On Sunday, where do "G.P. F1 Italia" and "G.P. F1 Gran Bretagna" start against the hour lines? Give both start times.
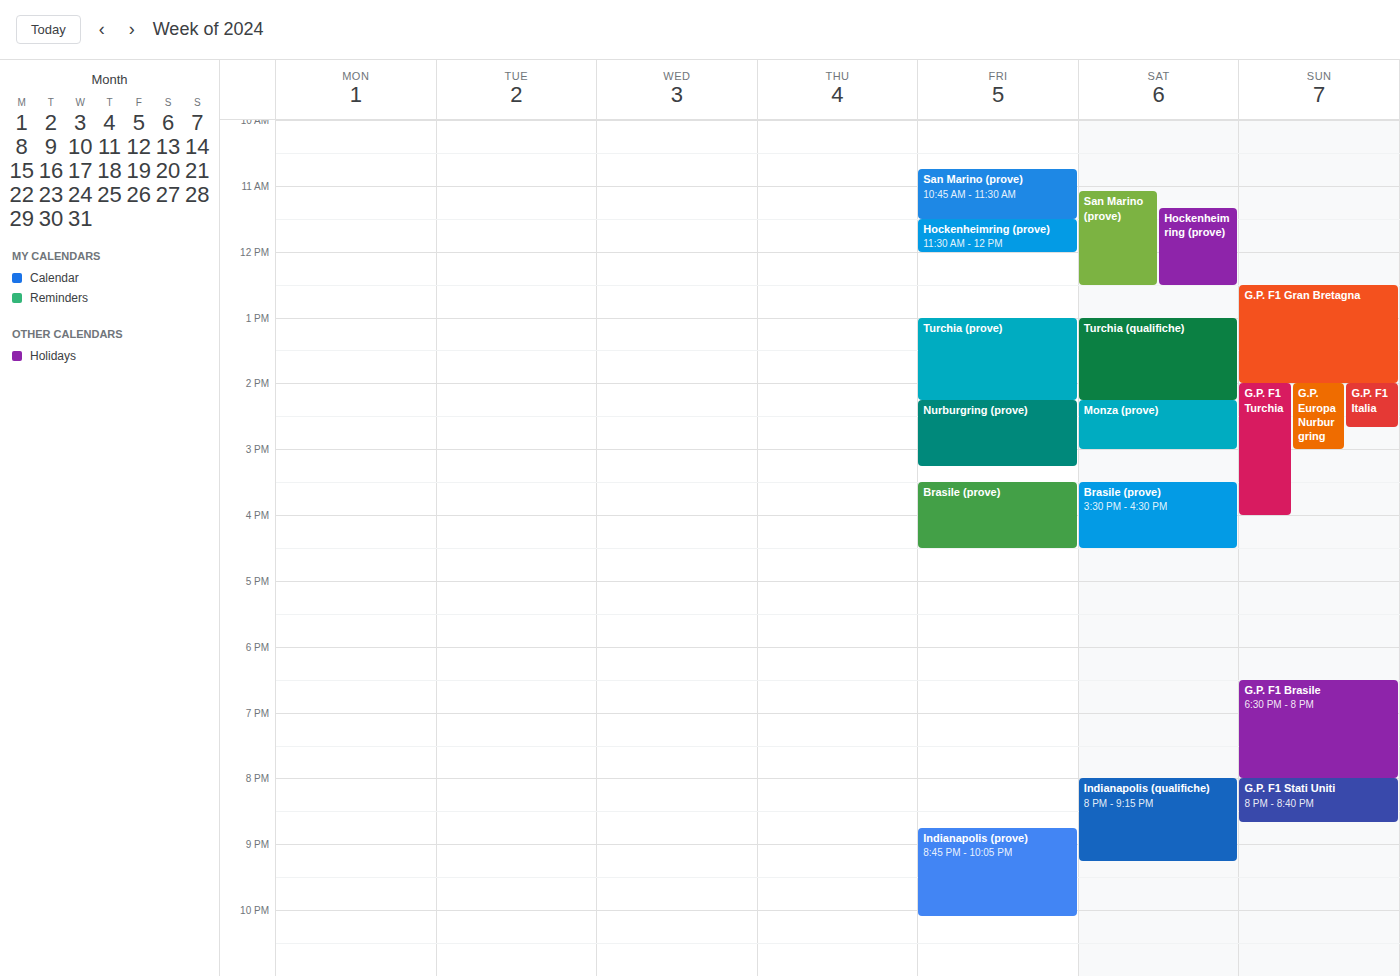
"G.P. F1 Italia": 2:00 PM, exactly on the 2 PM line. "G.P. F1 Gran Bretagna": 12:30 PM, halfway between the 12 PM and 1 PM lines.